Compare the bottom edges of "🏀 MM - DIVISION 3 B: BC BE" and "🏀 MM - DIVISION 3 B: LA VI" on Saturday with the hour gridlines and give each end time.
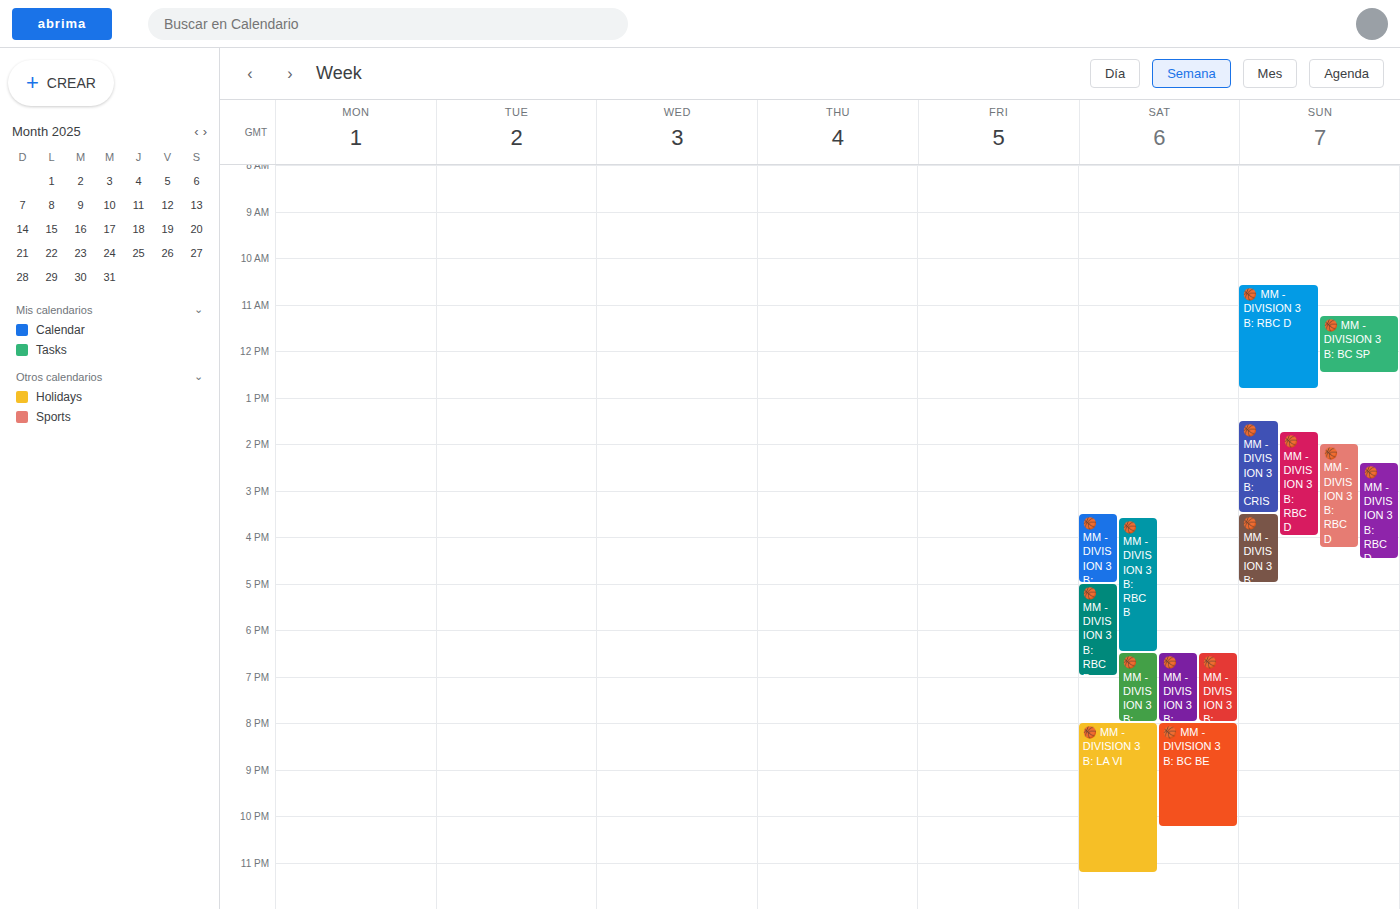
"🏀 MM - DIVISION 3 B: BC BE": 22:15, neither: a quarter of the way from the 22:00 line to the 23:00 line. "🏀 MM - DIVISION 3 B: LA VI": 23:15, neither: a quarter of the way from the 23:00 line to the 24:00 line.